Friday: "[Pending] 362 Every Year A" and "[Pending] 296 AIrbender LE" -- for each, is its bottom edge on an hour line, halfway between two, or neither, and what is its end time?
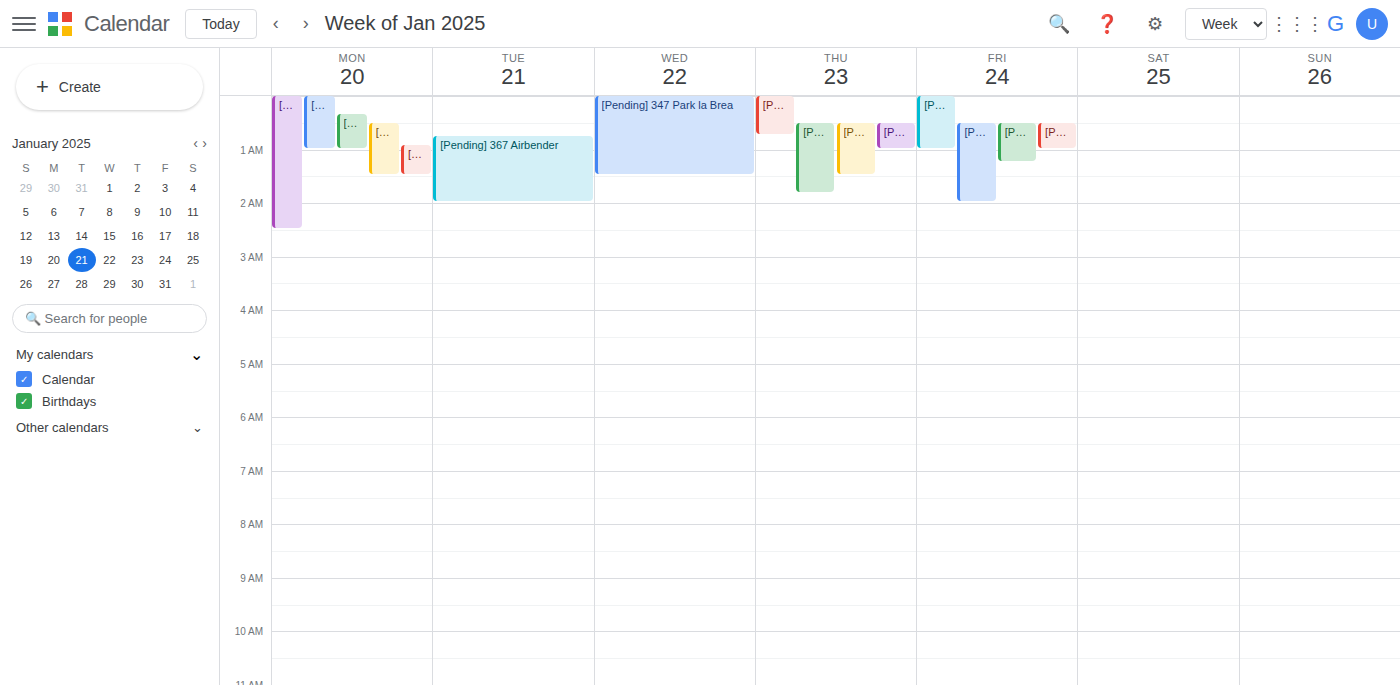
"[Pending] 362 Every Year A": 2:00 AM, exactly on the 2 AM line. "[Pending] 296 AIrbender LE": 1:00 AM, exactly on the 1 AM line.